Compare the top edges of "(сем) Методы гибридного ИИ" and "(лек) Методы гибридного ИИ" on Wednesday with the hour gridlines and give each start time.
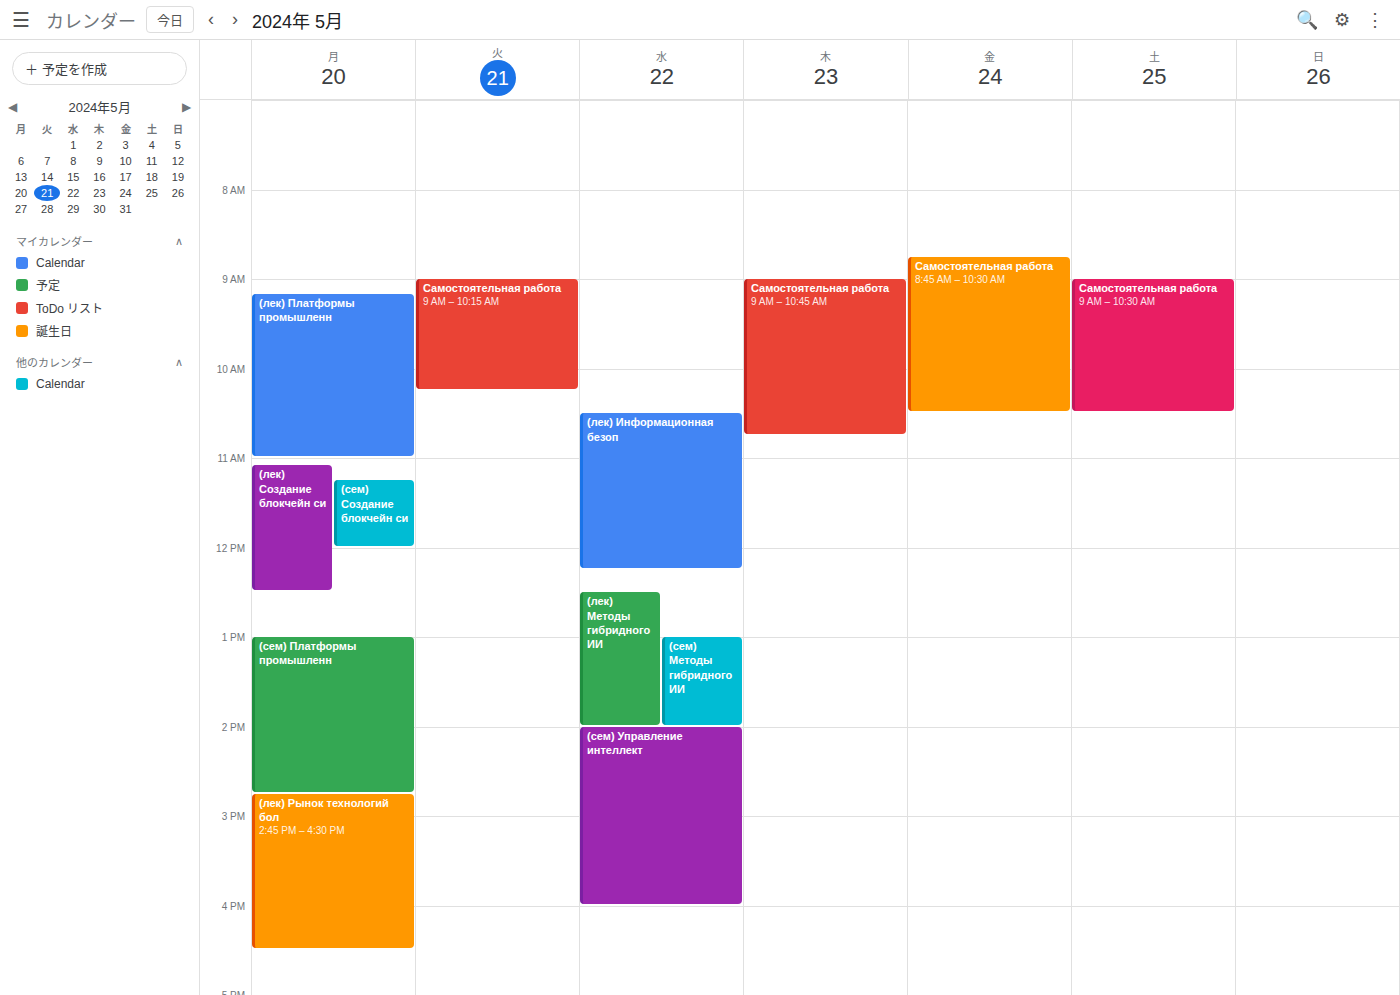
"(сем) Методы гибридного ИИ": 1:00 PM, exactly on the 1 PM line. "(лек) Методы гибридного ИИ": 12:30 PM, halfway between the 12 PM and 1 PM lines.